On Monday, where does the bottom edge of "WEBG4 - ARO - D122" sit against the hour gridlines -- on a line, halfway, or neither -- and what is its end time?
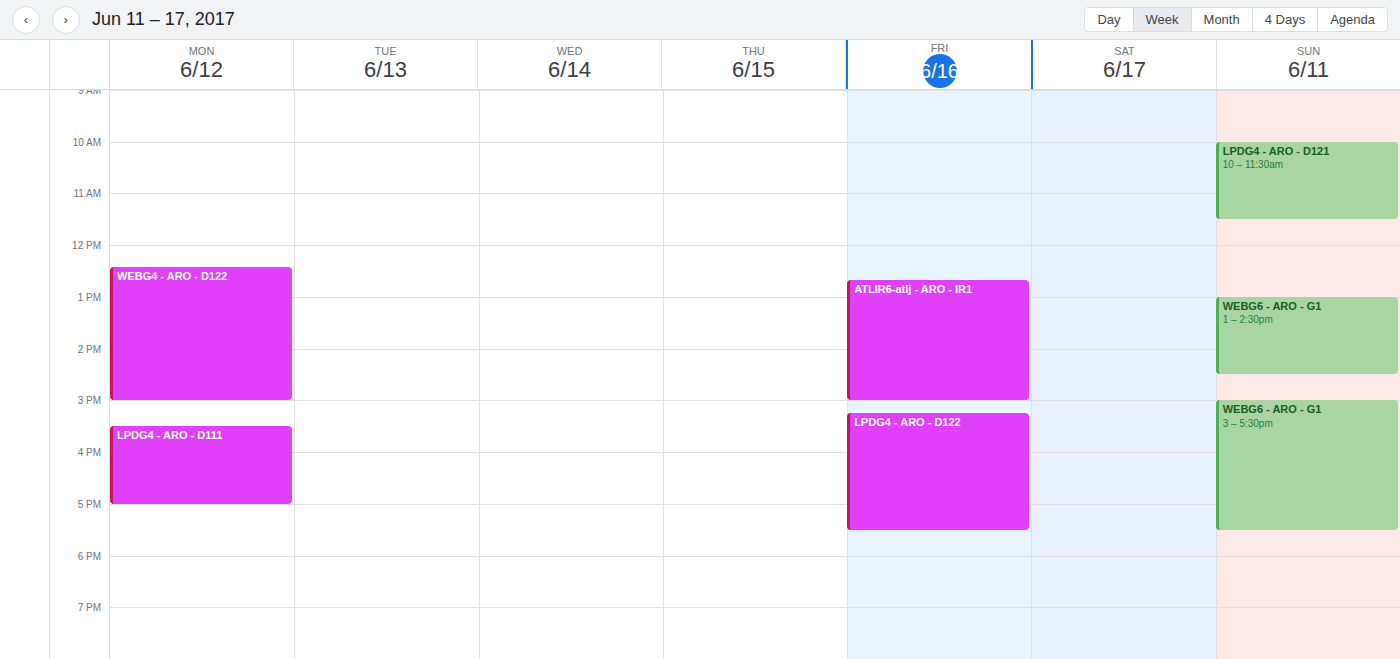
3:00 PM -- exactly on the 3 PM line.